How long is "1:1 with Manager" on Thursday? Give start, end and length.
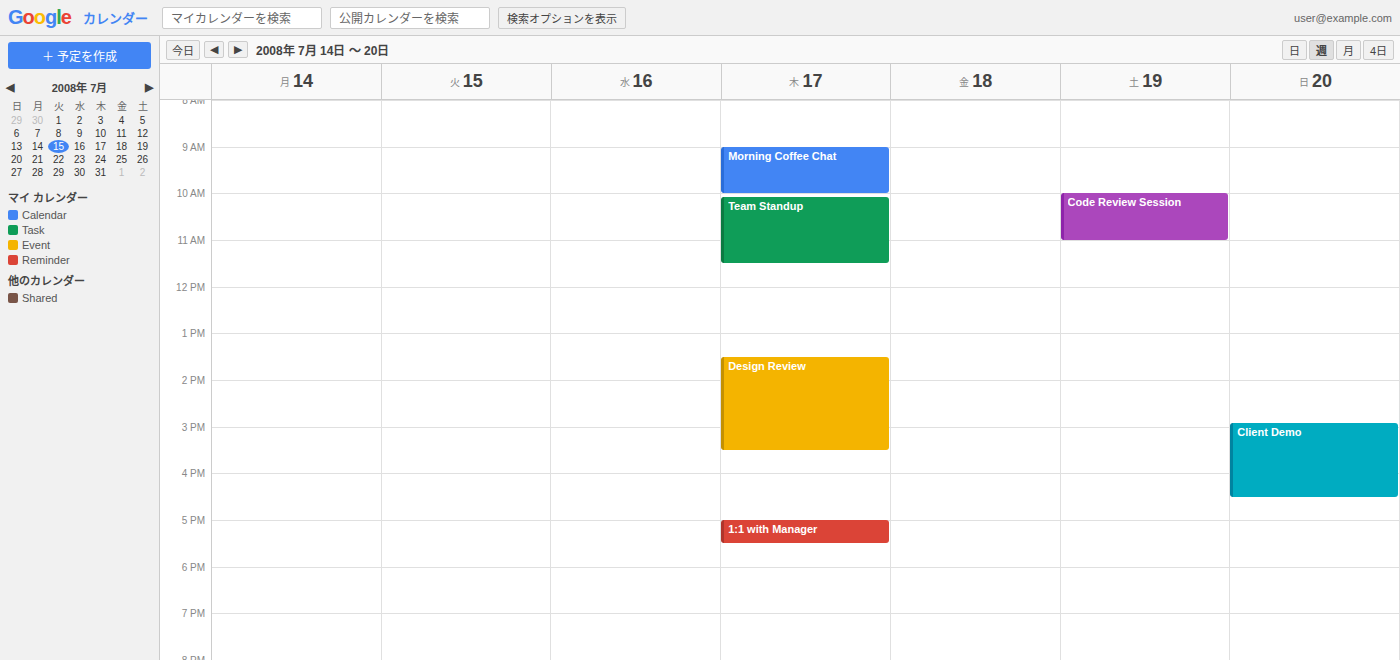
5:00 PM to 5:30 PM, 30 minutes